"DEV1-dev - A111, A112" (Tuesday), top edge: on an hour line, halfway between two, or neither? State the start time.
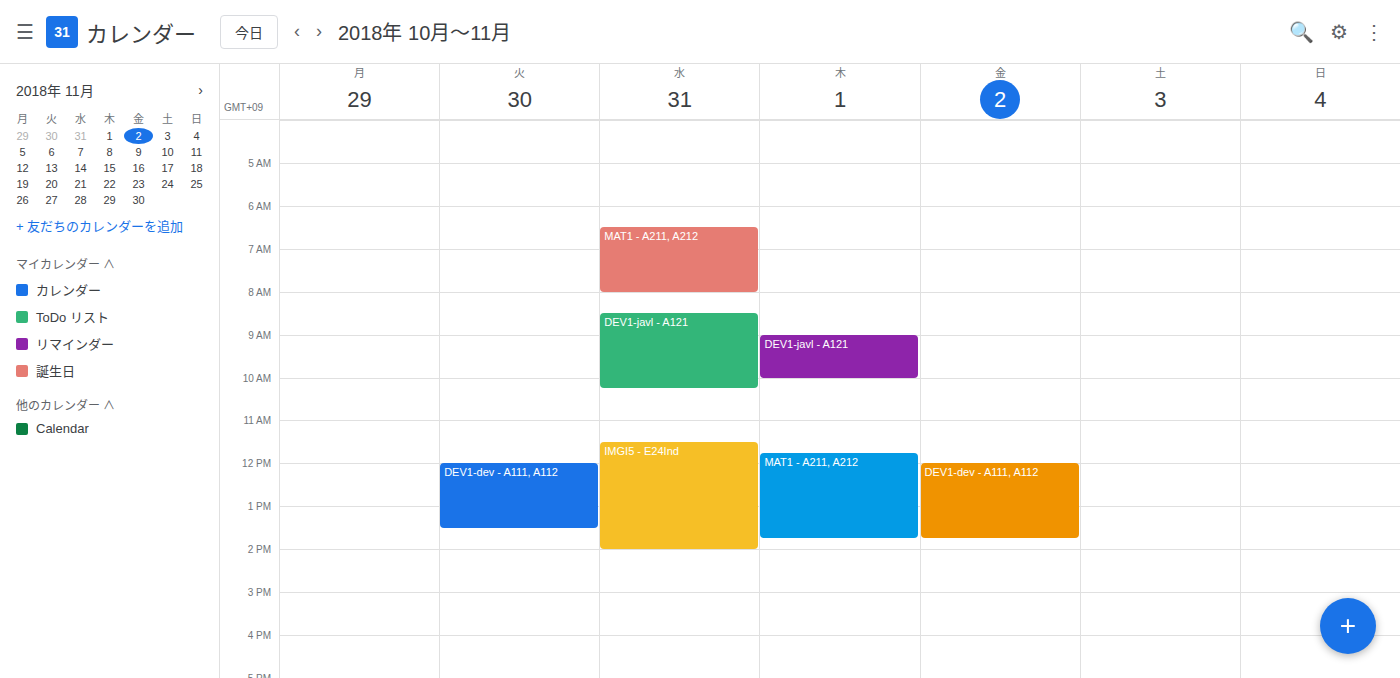
12:00 PM -- exactly on the 12 PM line.